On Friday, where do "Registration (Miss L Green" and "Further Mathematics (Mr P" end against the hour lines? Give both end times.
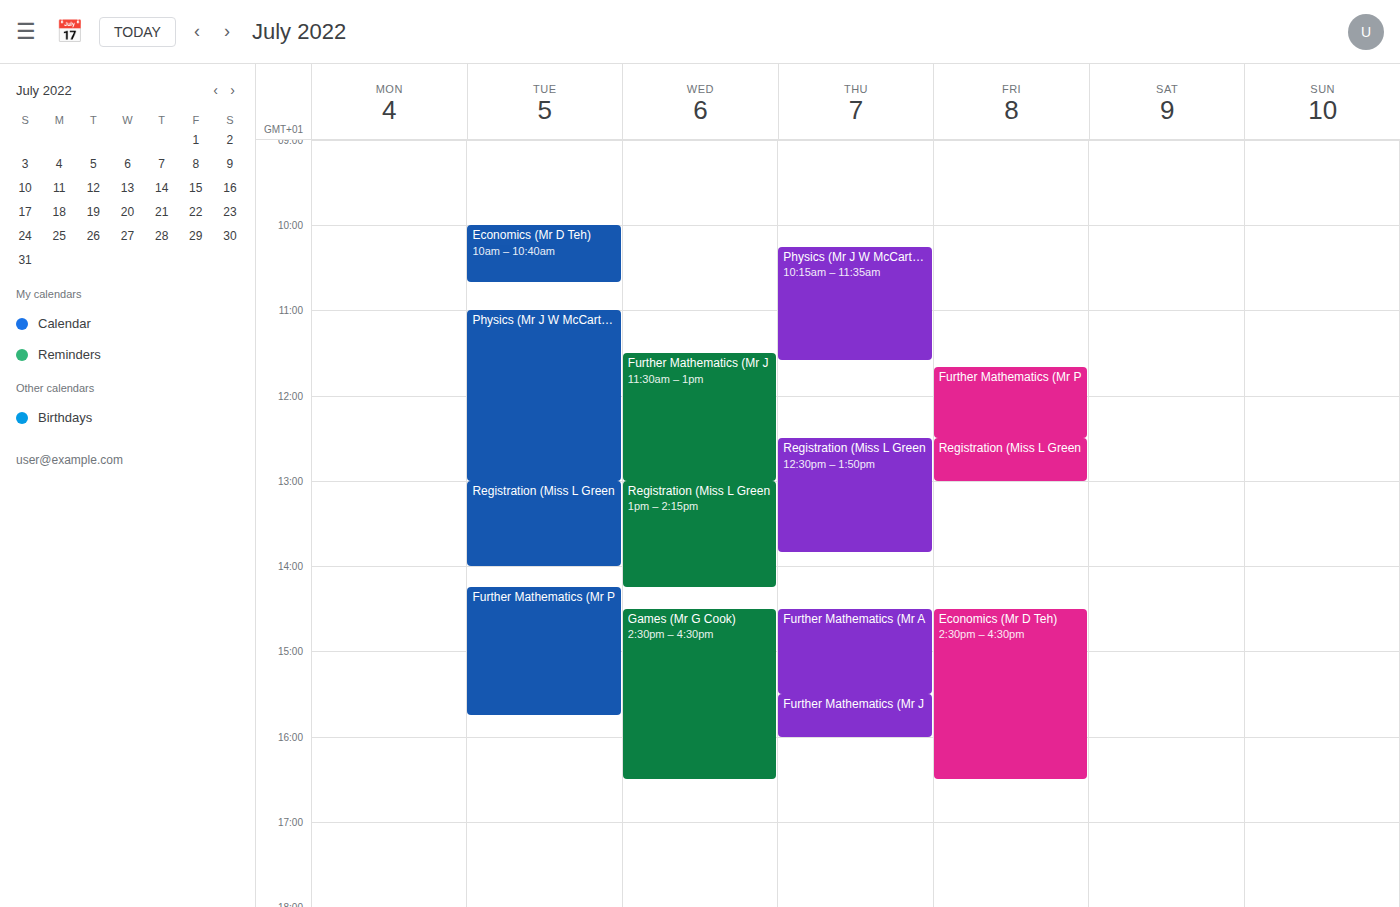
"Registration (Miss L Green": 1:00 PM, exactly on the 1 PM line. "Further Mathematics (Mr P": 12:30 PM, halfway between the 12 PM and 1 PM lines.